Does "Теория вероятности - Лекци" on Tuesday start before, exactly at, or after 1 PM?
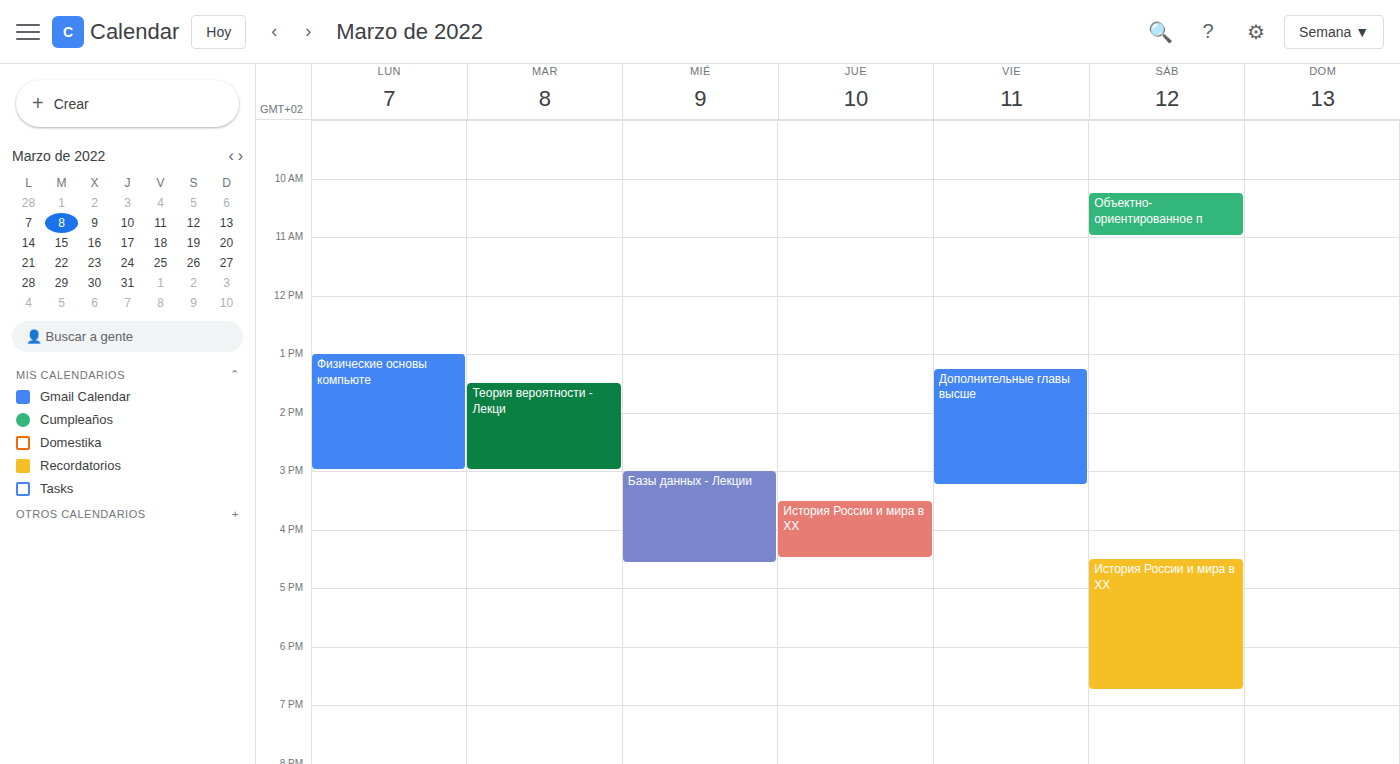
1:30 PM -- after 1 PM, 30 minutes below the 1 PM line.